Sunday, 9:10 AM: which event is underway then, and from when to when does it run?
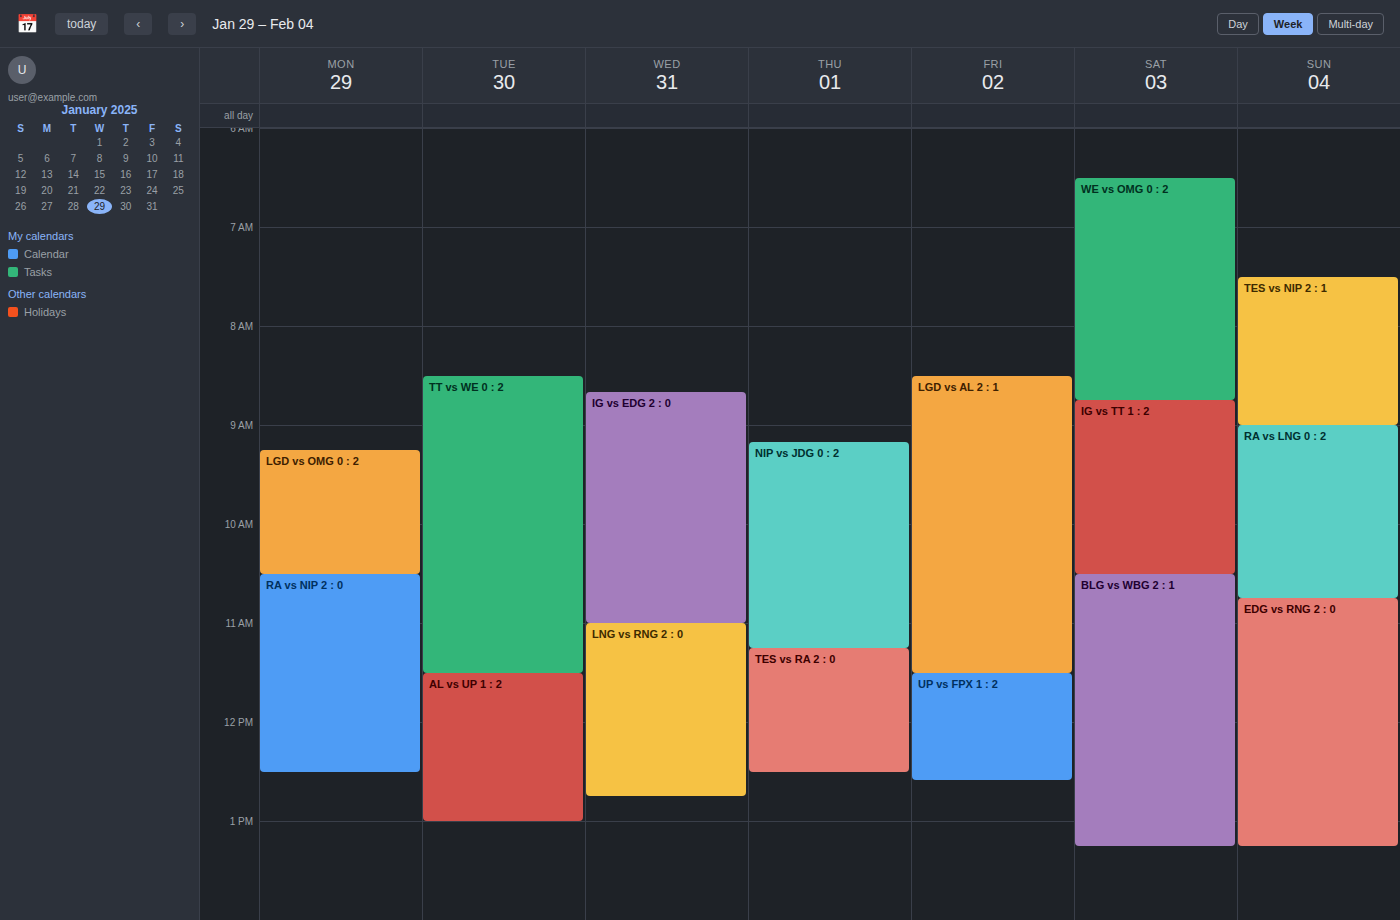
"RA vs LNG 0 : 2", 9:00 AM to 10:45 AM